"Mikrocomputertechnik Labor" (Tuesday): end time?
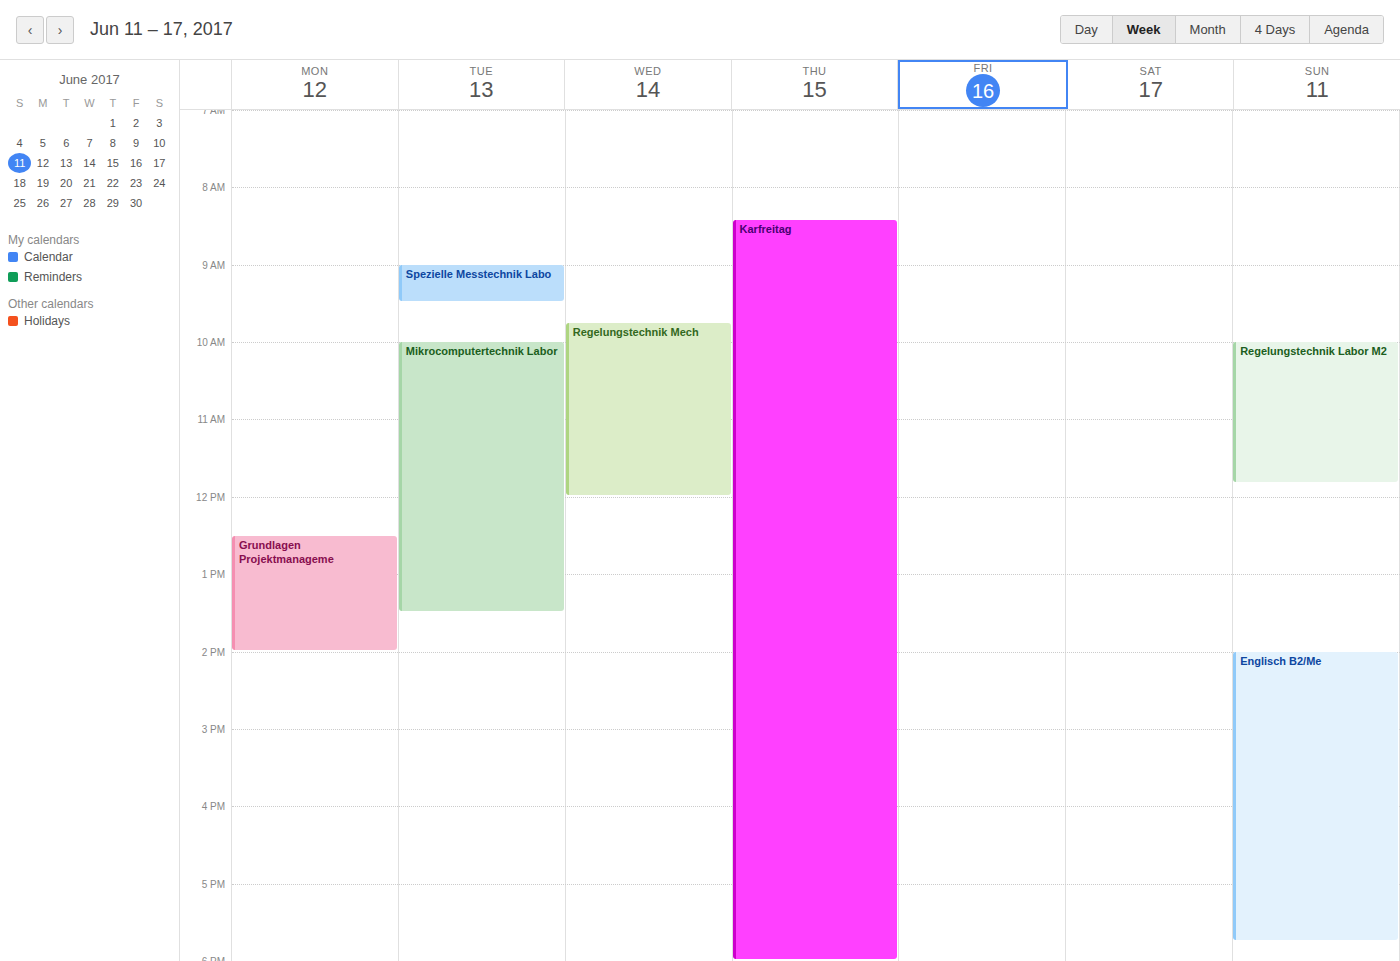
1:30 PM